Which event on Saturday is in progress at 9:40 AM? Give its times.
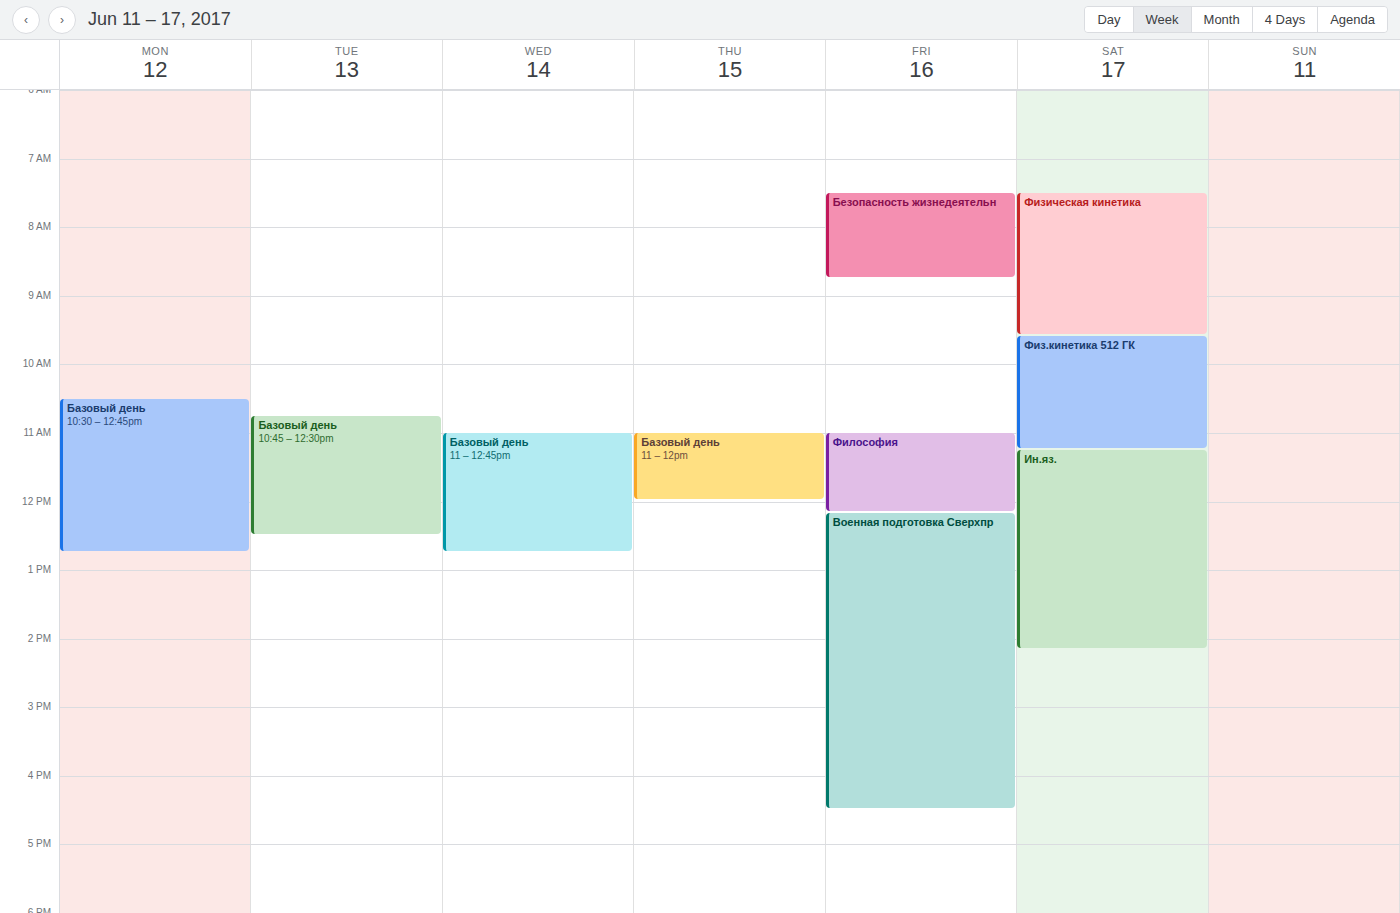
"Физ.кинетика 512 ГК", 9:35 AM to 11:15 AM